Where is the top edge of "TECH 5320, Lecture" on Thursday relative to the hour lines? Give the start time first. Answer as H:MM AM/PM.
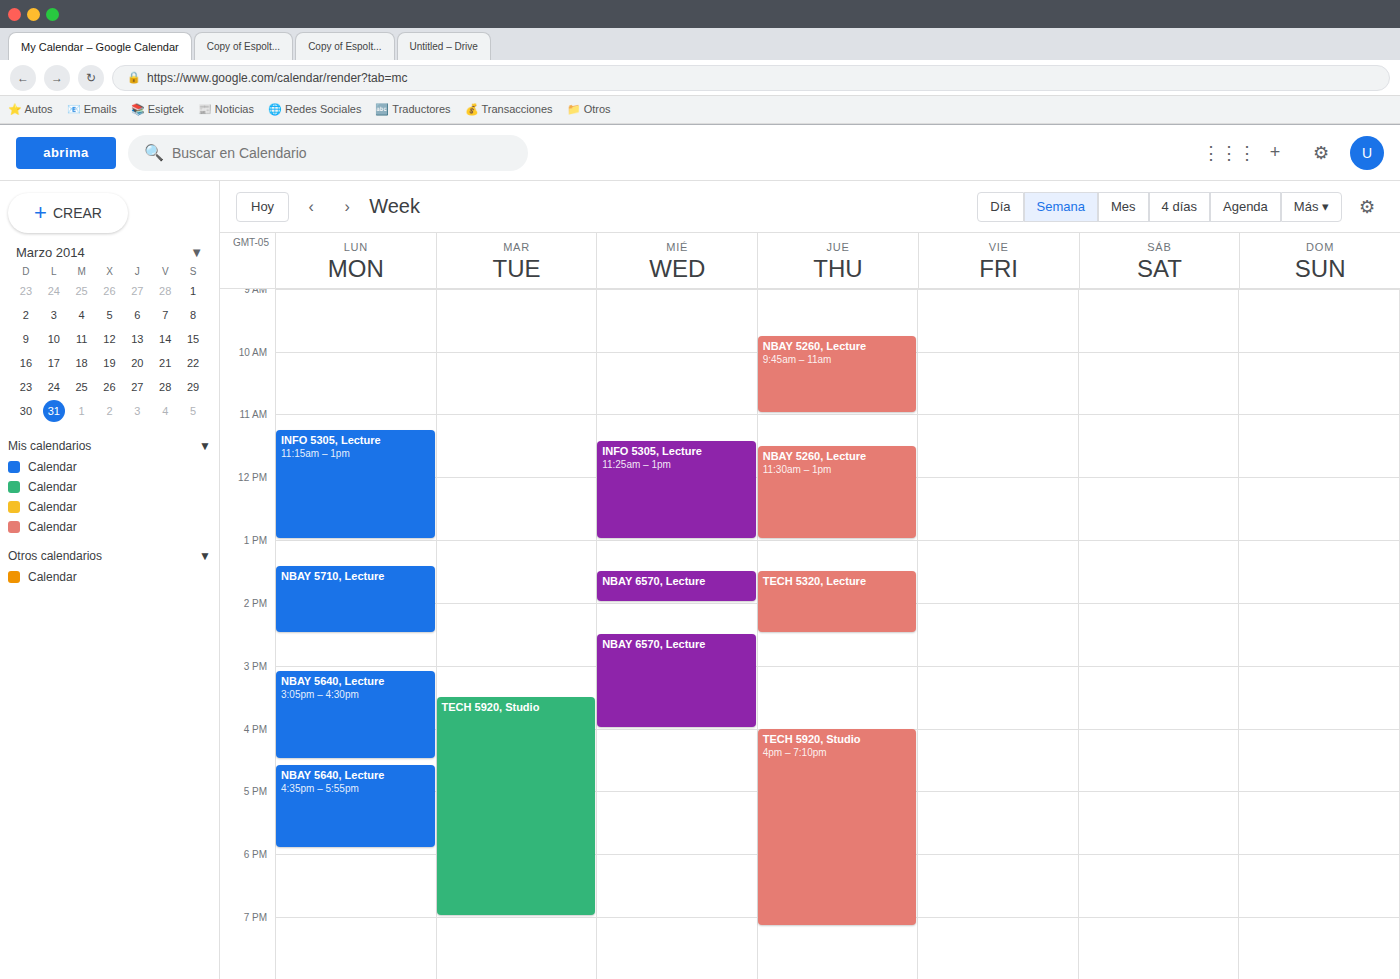
1:30 PM -- halfway between the 1 PM and 2 PM lines.